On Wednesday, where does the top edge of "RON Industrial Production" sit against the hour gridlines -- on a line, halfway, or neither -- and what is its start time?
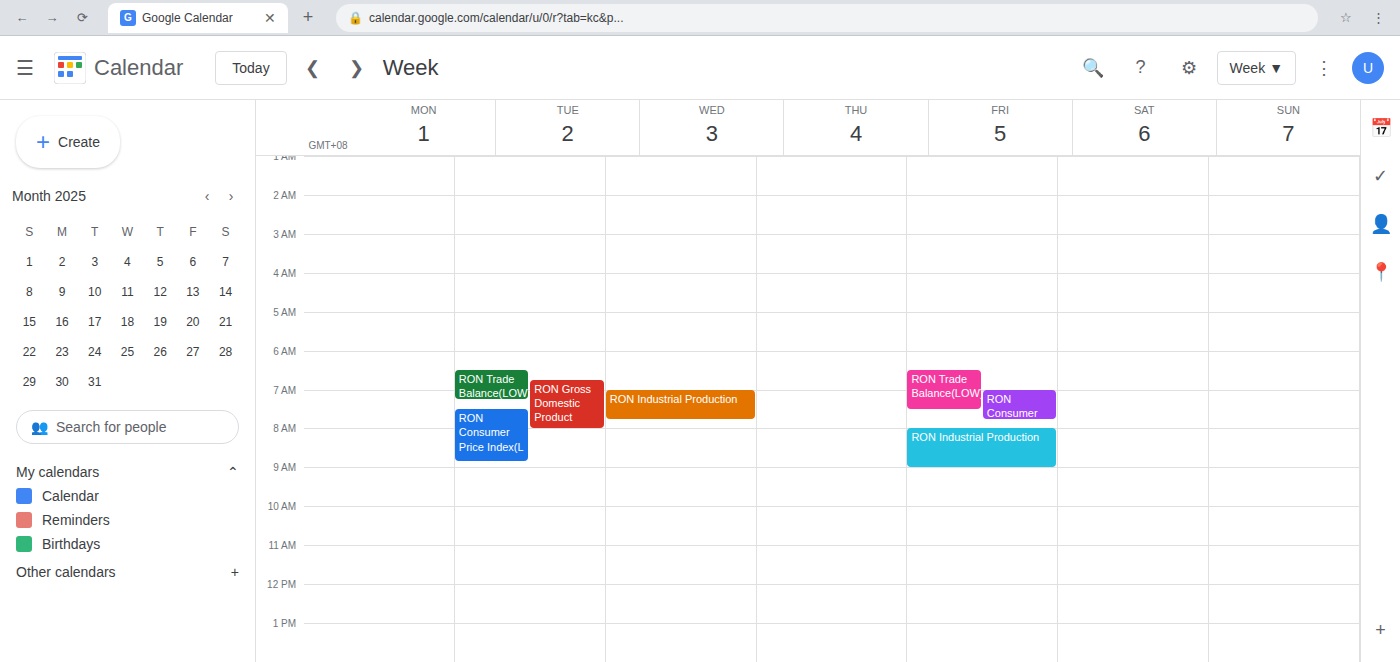
7:00 AM -- exactly on the 7 AM line.